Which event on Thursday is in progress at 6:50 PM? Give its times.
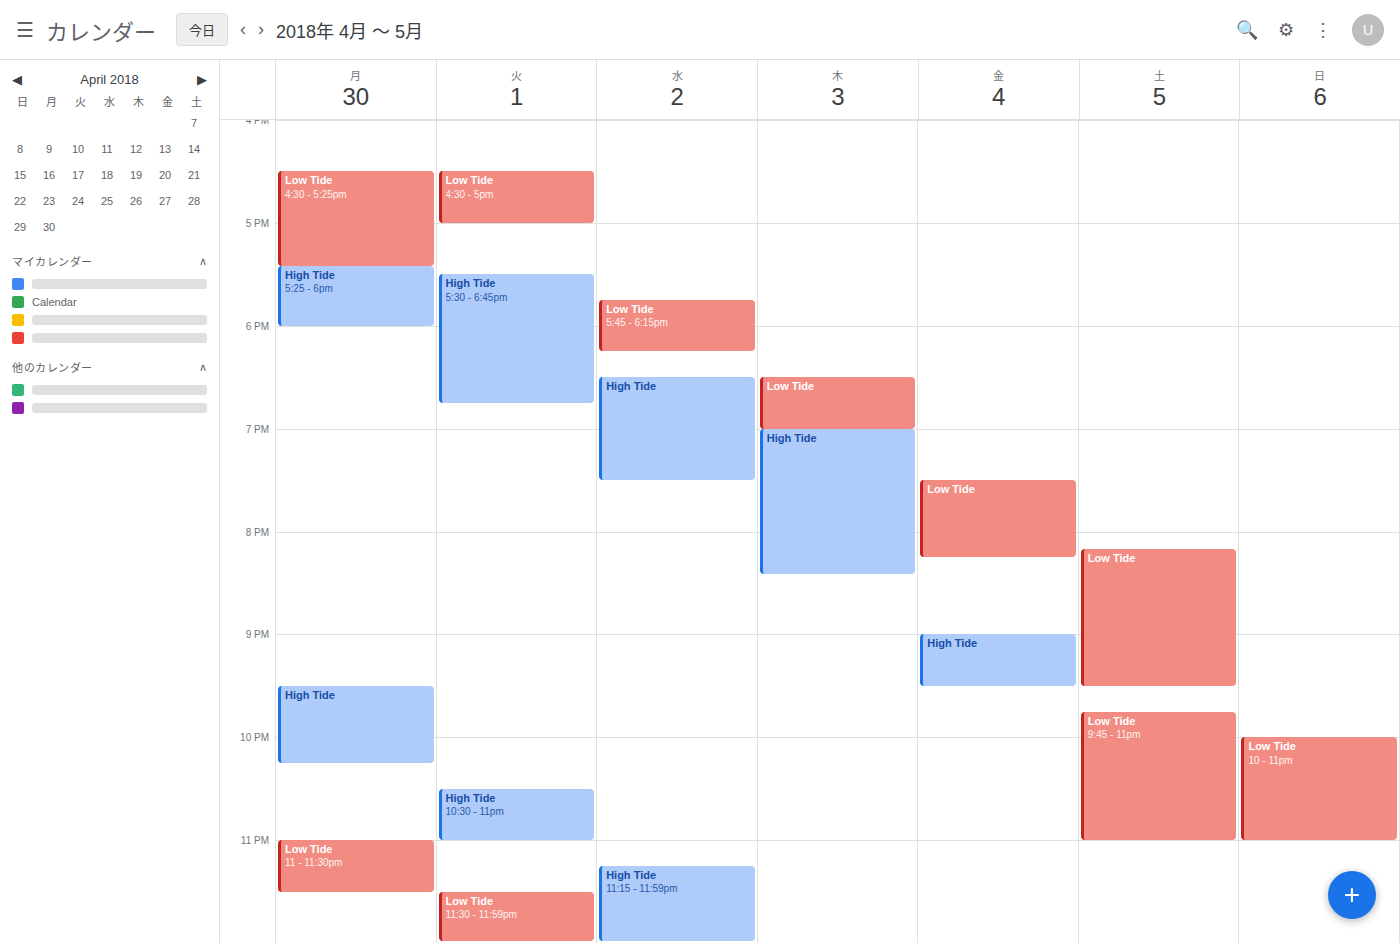
"Low Tide", 6:30 PM to 7:00 PM